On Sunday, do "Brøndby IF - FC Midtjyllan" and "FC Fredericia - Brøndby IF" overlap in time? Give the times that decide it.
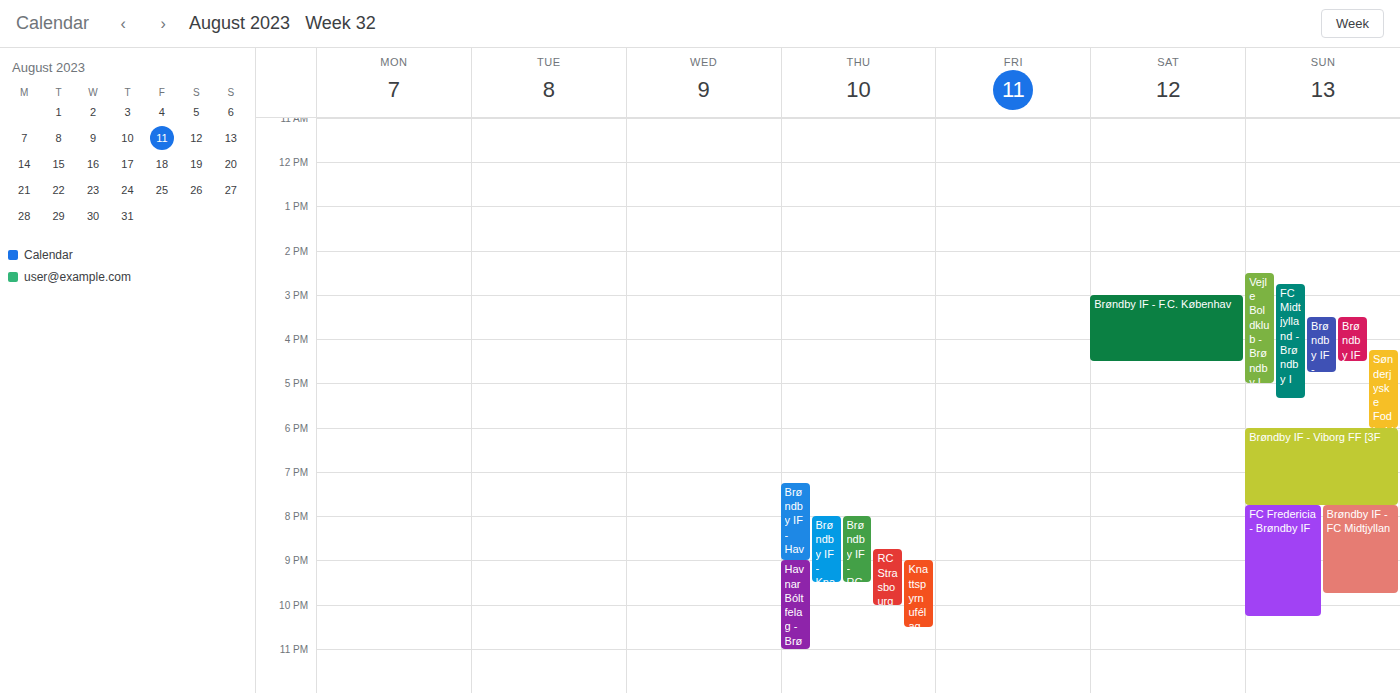
"Brøndby IF - FC Midtjyllan" runs 7:45 PM to 9:45 PM, inside "FC Fredericia - Brøndby IF" -- they overlap.